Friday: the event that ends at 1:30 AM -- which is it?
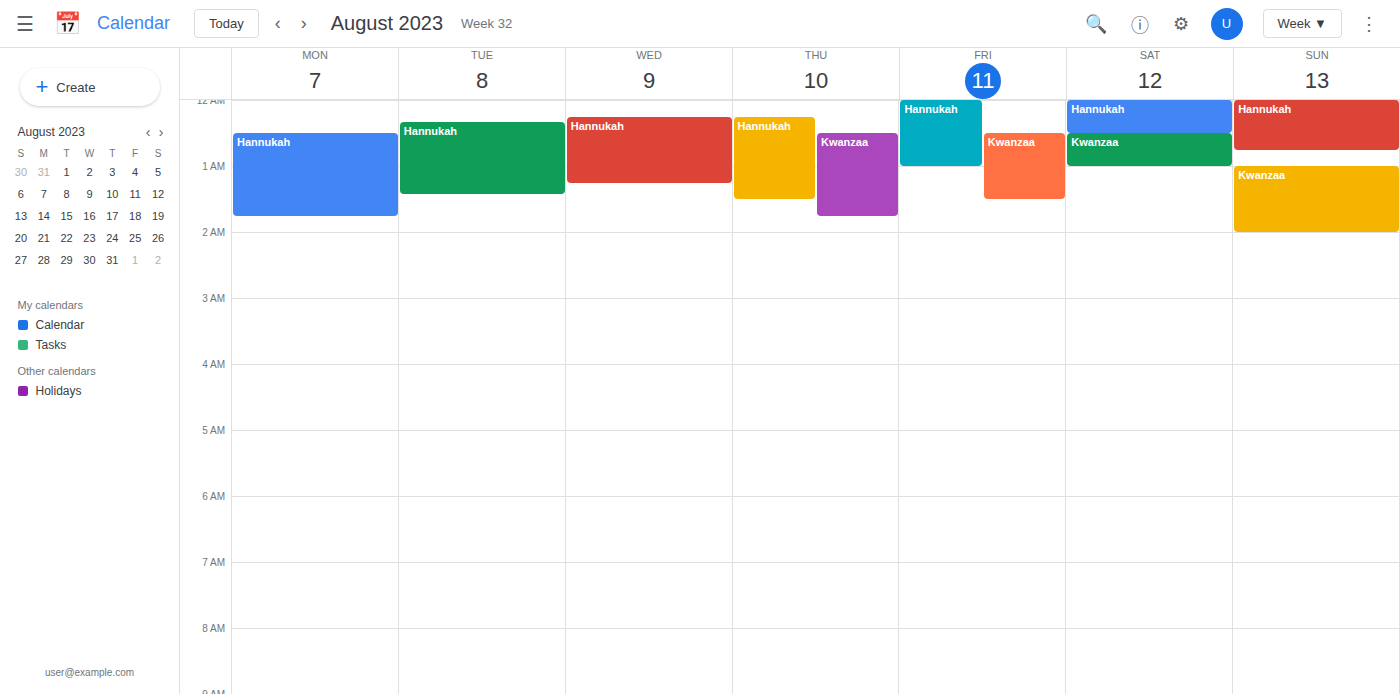
"Kwanzaa"